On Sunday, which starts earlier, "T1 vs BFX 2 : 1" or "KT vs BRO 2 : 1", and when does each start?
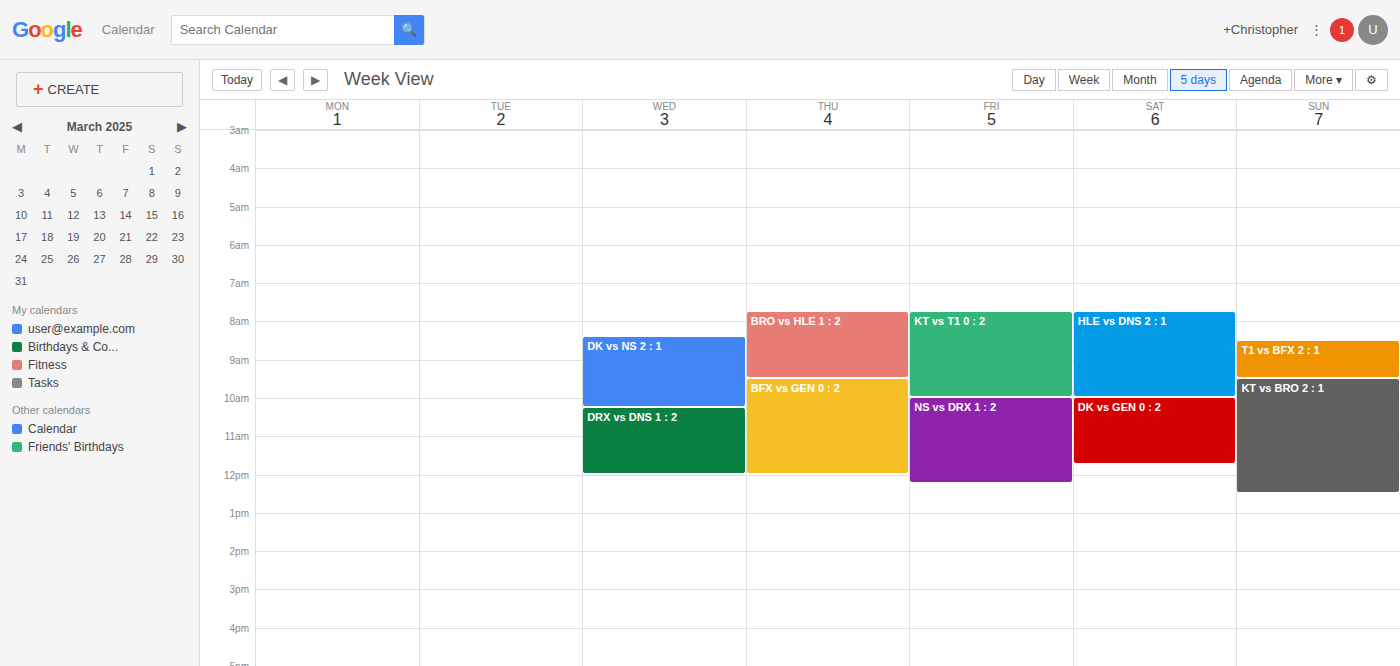
"T1 vs BFX 2 : 1" 8:30 AM; "KT vs BRO 2 : 1" 9:30 AM.